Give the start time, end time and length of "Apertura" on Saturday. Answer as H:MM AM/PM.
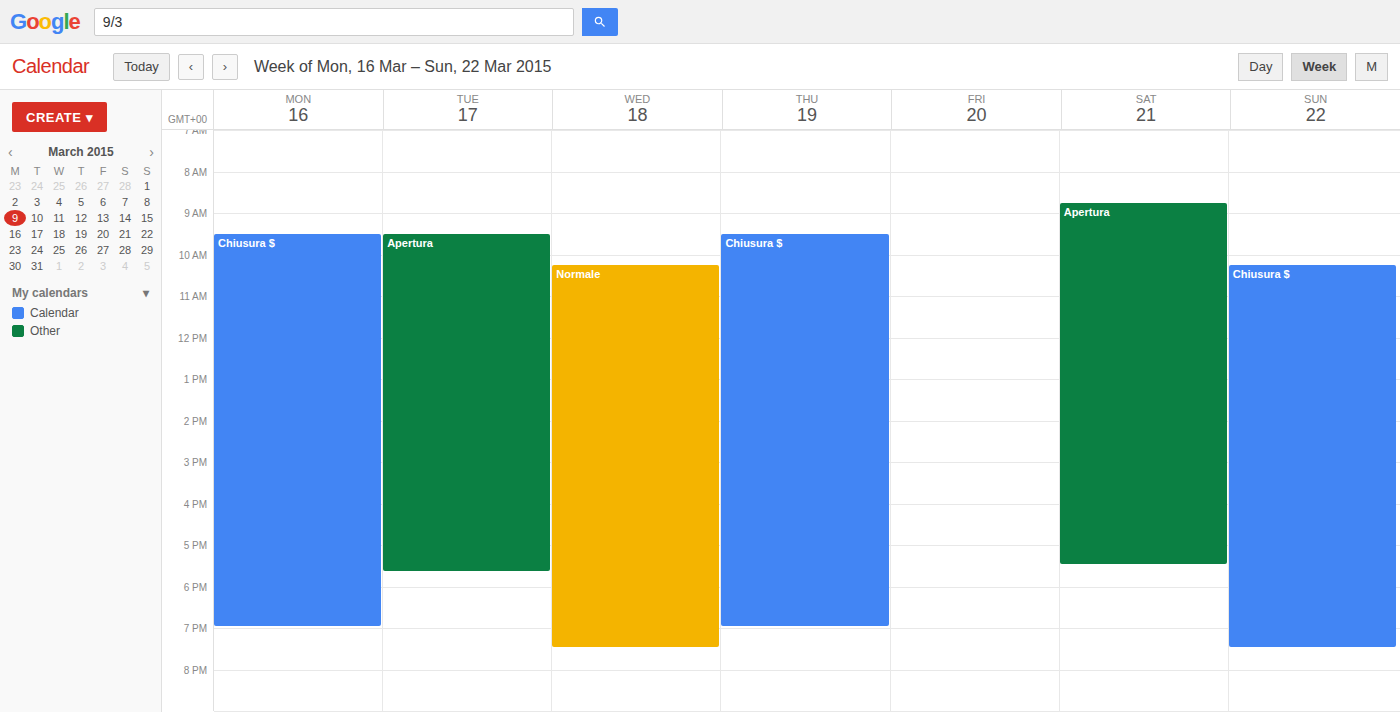
8:45 AM to 5:30 PM, 8 hours 45 minutes